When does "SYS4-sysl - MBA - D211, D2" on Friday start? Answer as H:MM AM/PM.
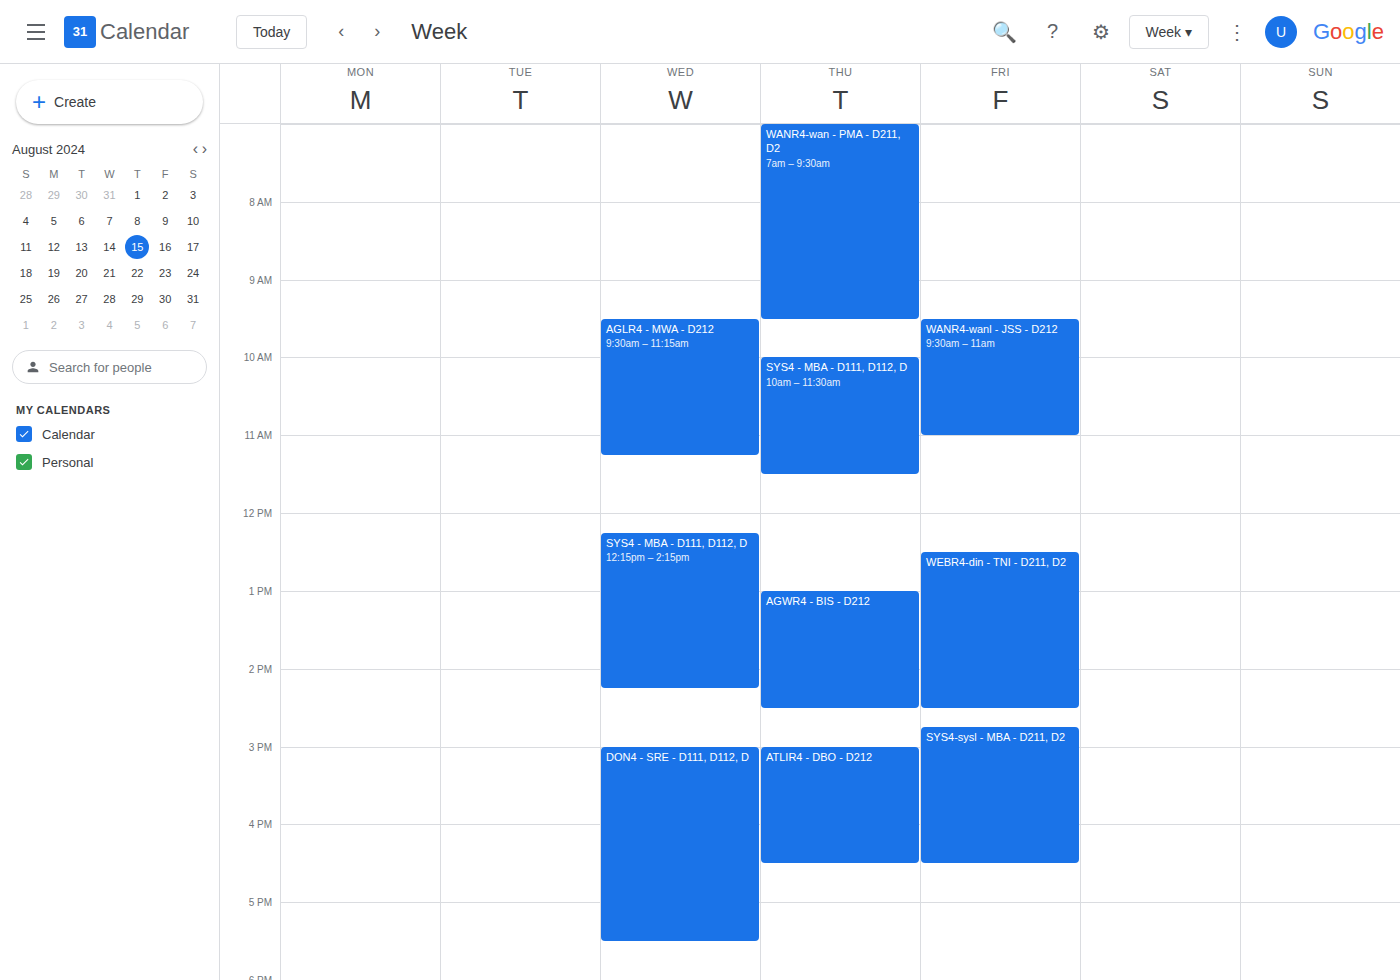
2:45 PM